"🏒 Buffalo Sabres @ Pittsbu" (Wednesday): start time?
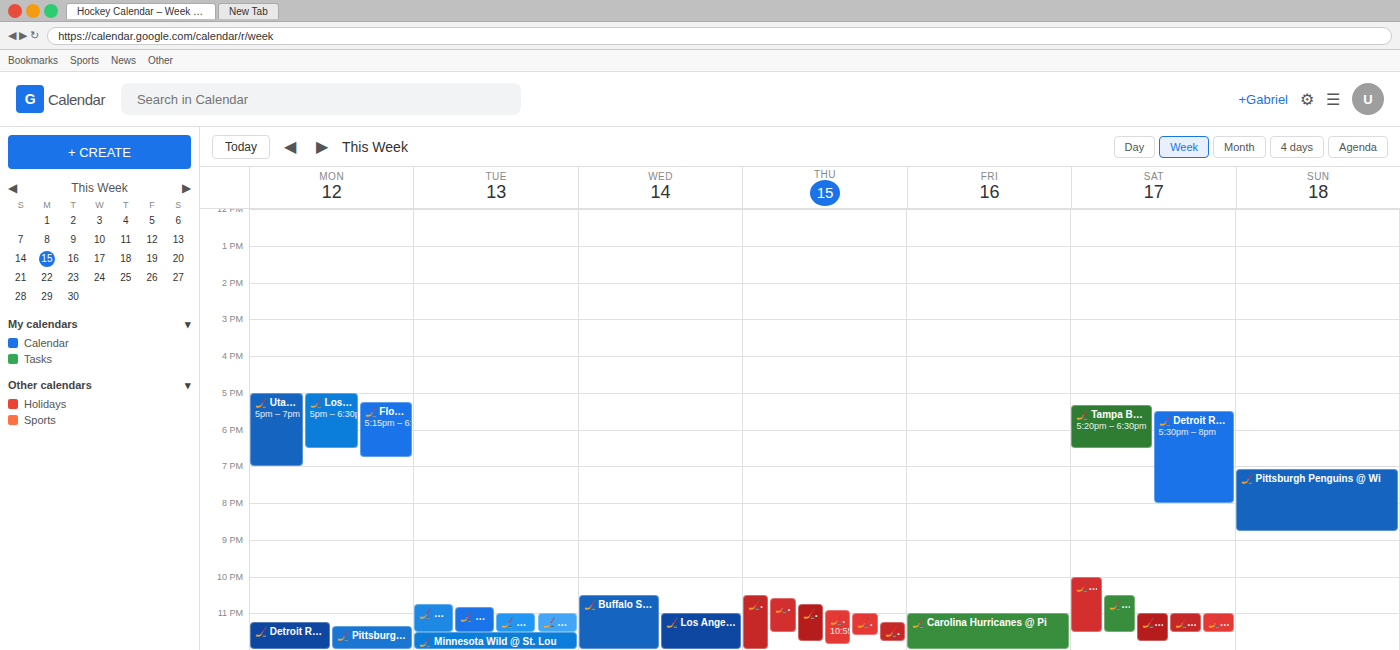
10:30 PM